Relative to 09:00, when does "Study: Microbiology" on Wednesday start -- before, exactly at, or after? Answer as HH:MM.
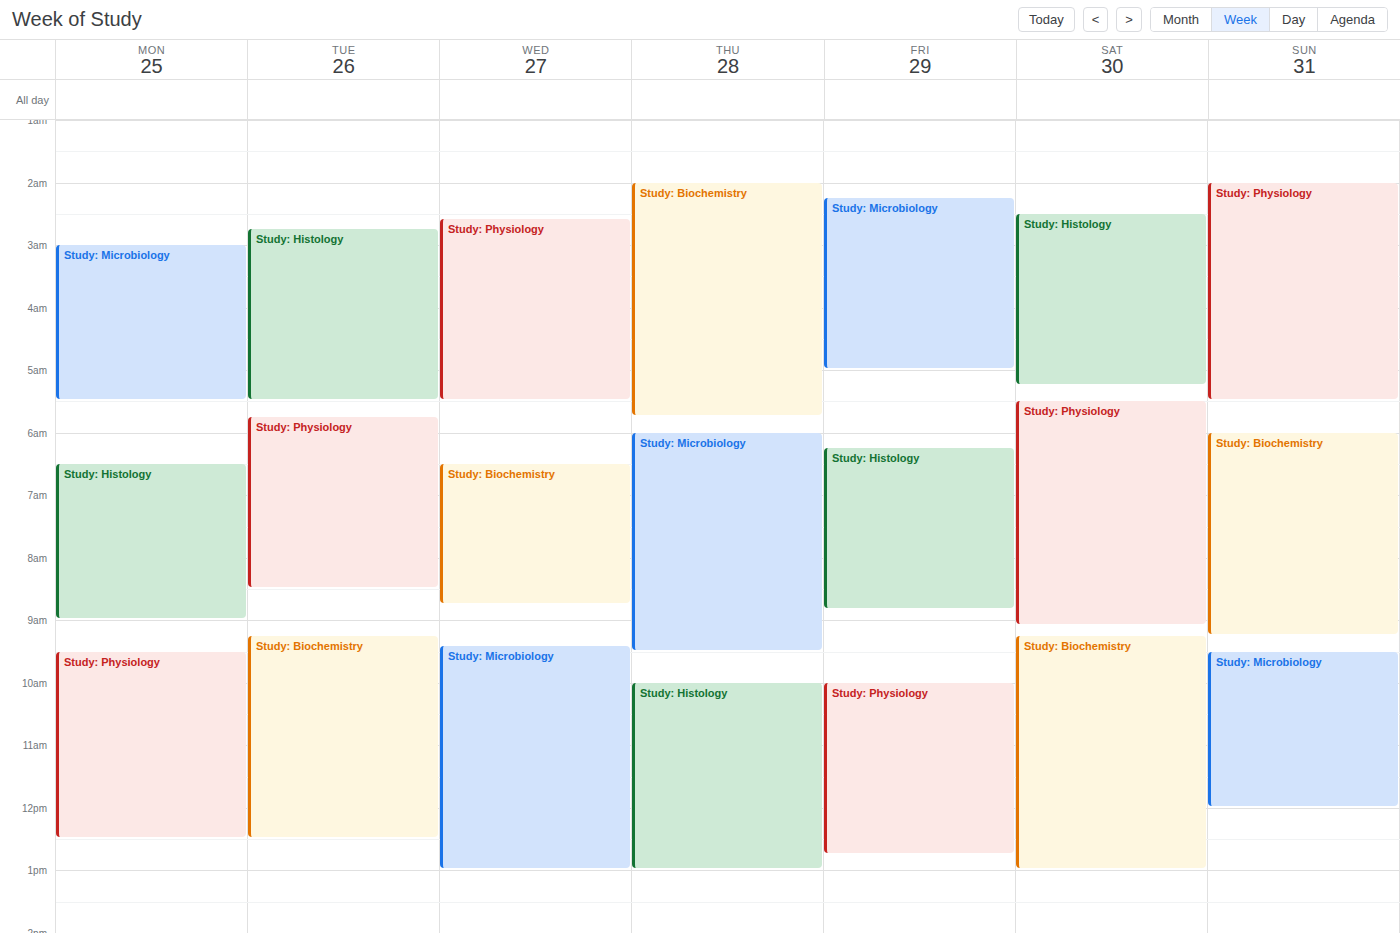
09:25 -- after 09:00, 25 minutes below the 09:00 line.